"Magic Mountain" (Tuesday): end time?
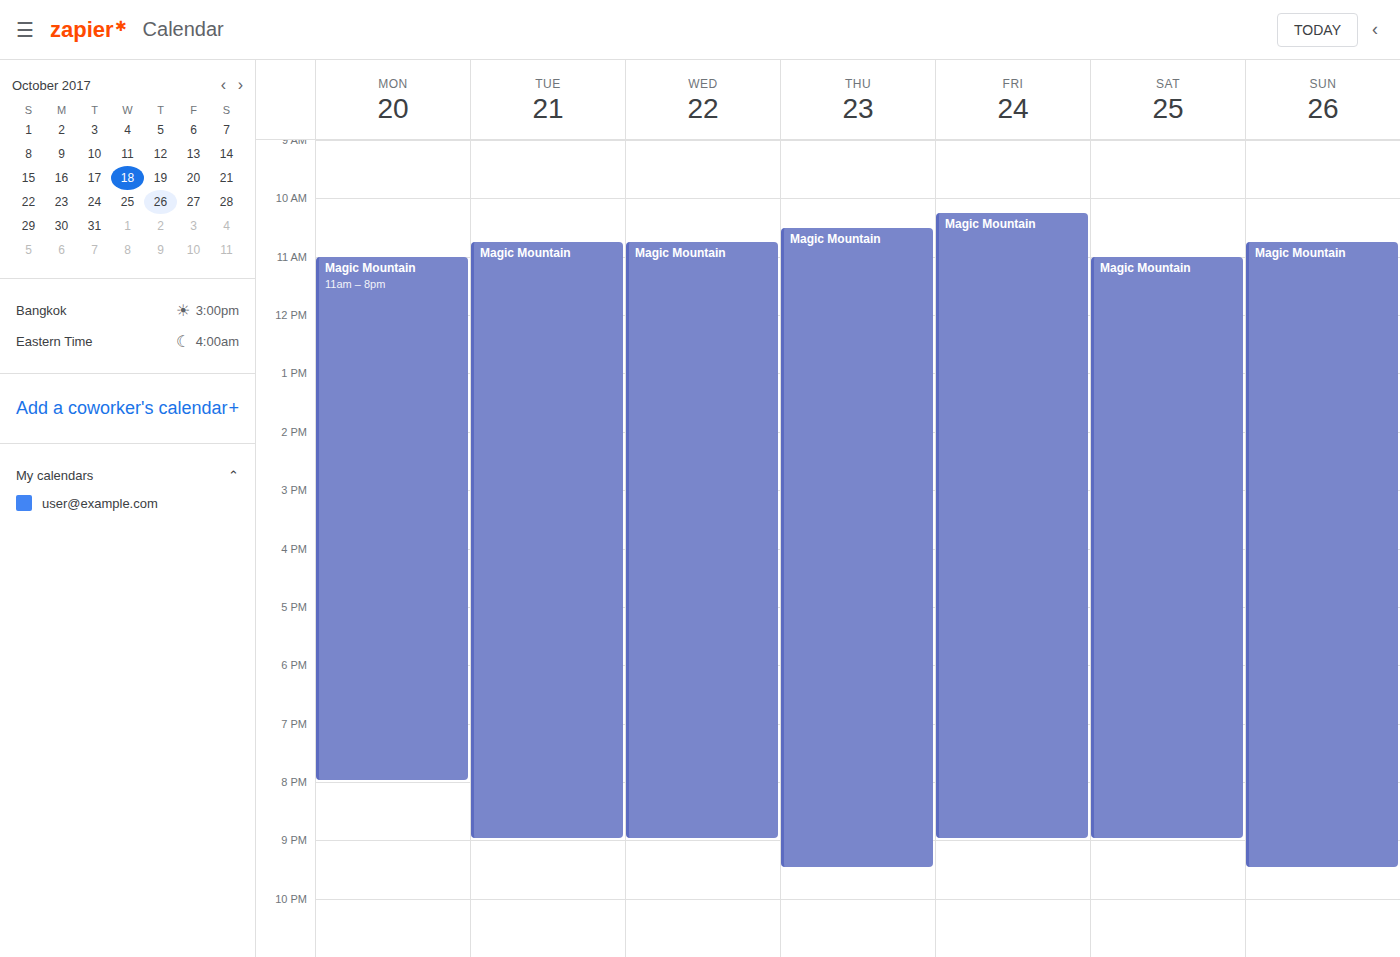
9:00 PM